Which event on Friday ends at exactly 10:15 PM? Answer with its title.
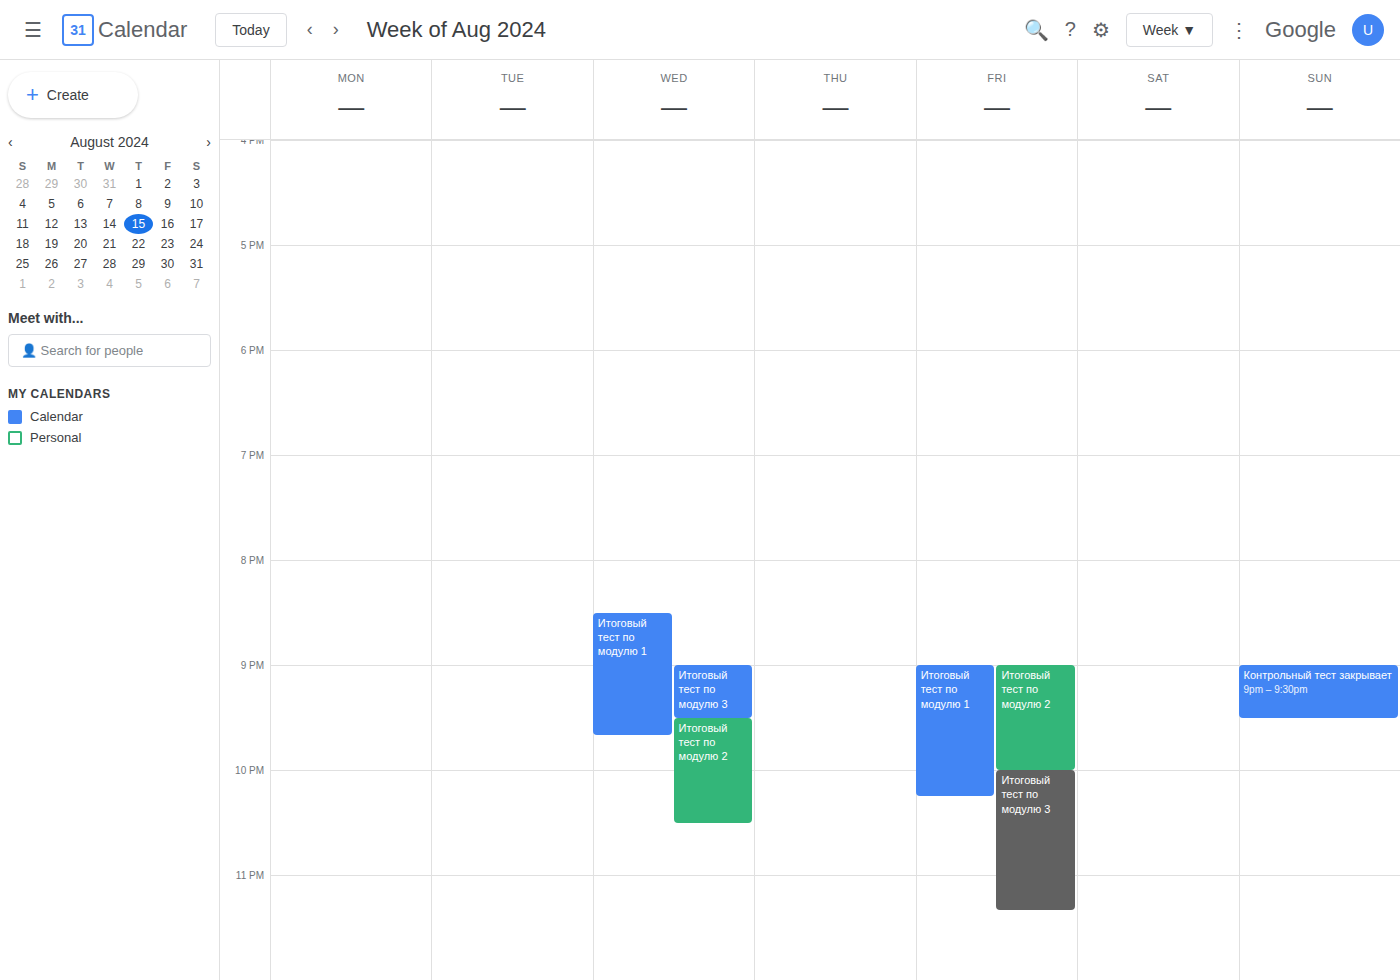
"Итоговый тест по модулю 1"